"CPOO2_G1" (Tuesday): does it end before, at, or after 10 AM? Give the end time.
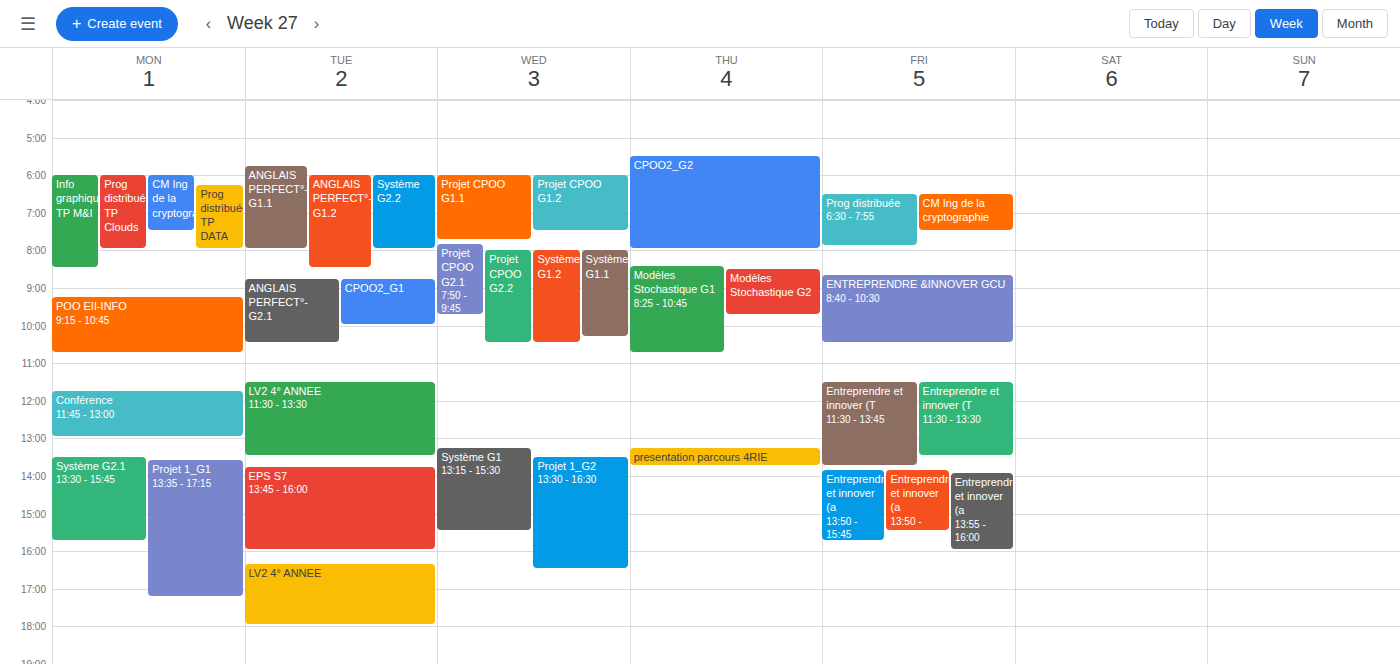
10:00 AM -- exactly at 10 AM, on the 10 AM line.